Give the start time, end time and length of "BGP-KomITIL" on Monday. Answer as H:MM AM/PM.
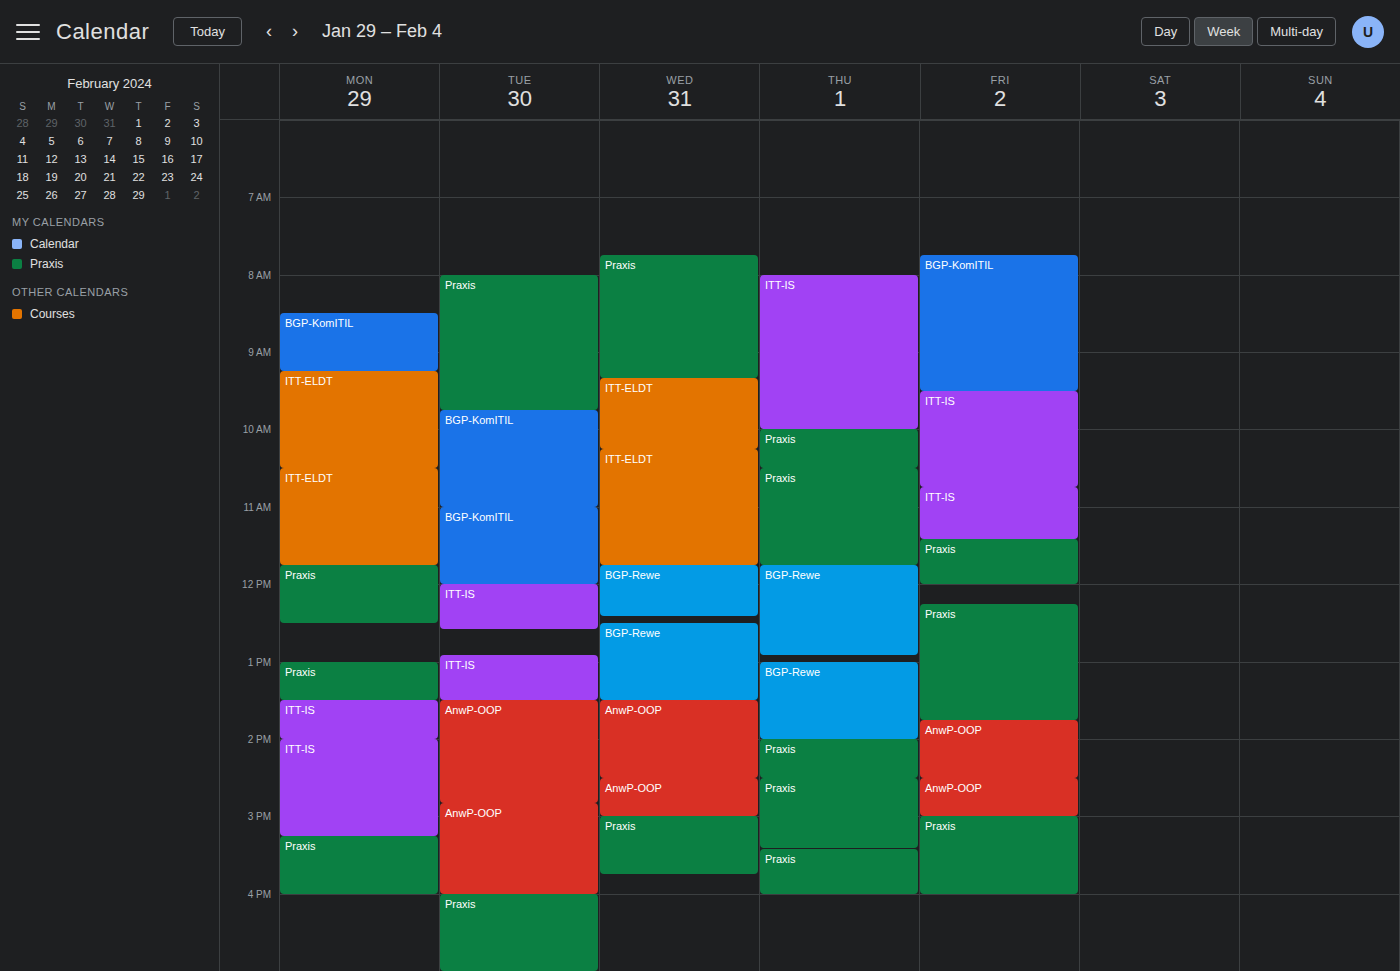
8:30 AM to 9:15 AM, 45 minutes